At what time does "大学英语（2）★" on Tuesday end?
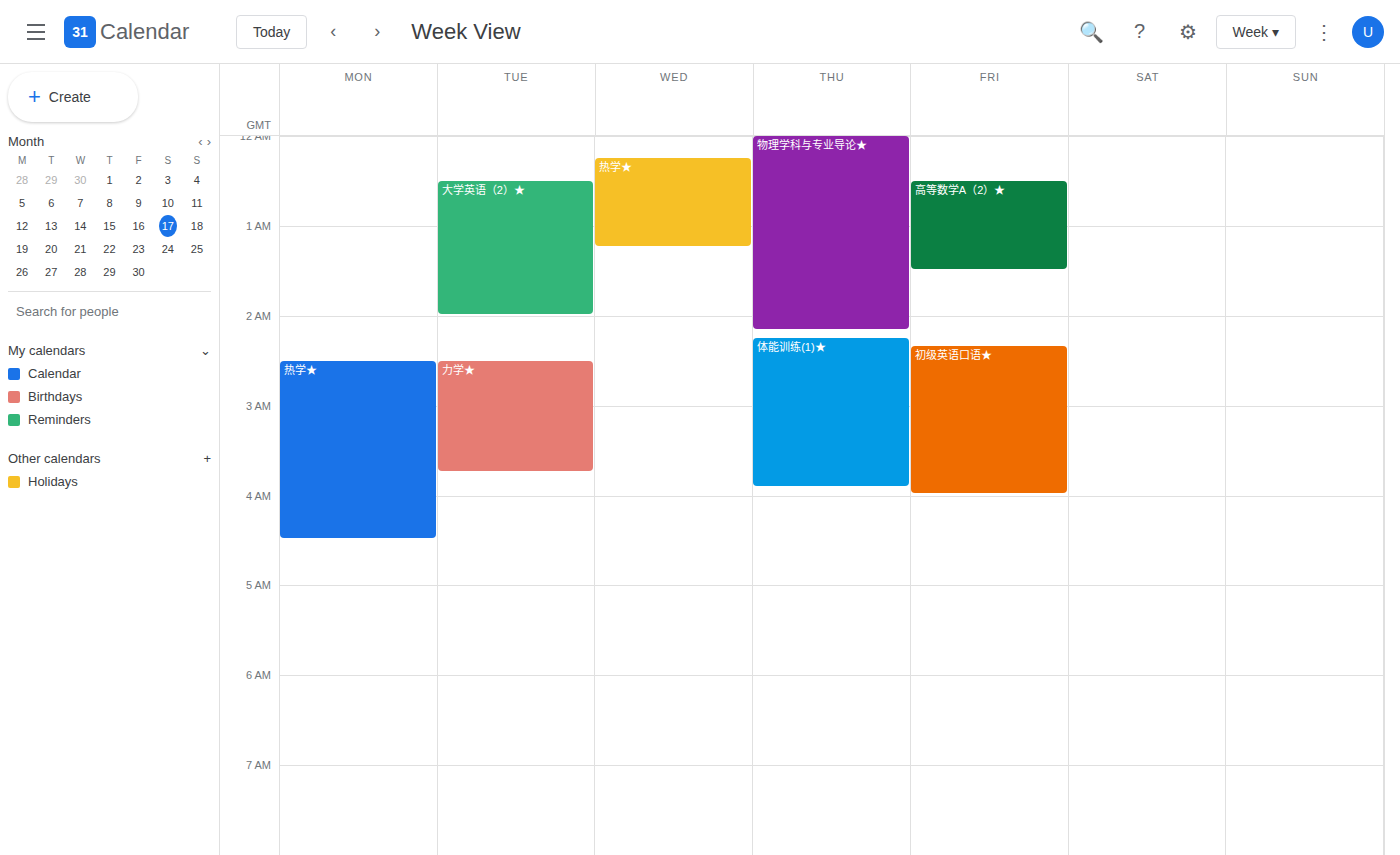
2:00 AM